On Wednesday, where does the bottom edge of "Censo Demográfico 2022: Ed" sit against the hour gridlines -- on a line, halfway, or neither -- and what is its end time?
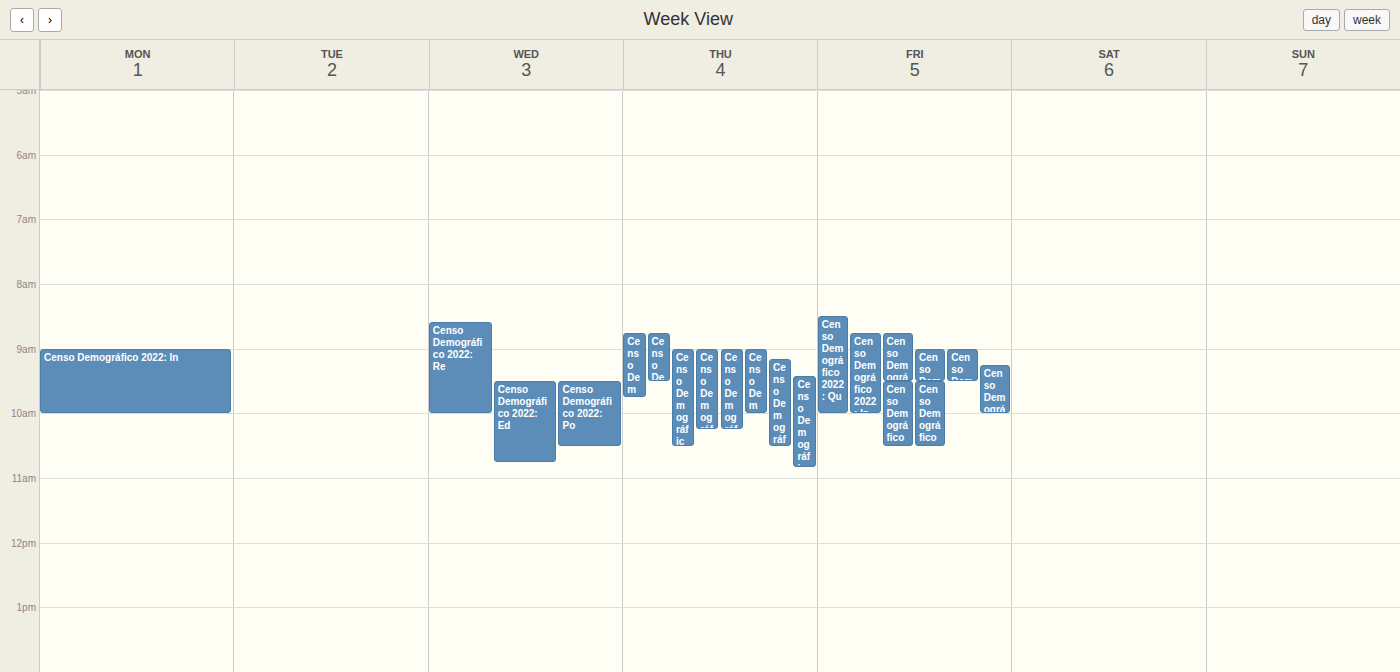
10:45 AM -- neither: three quarters of the way from the 10 AM line to the 11 AM line.